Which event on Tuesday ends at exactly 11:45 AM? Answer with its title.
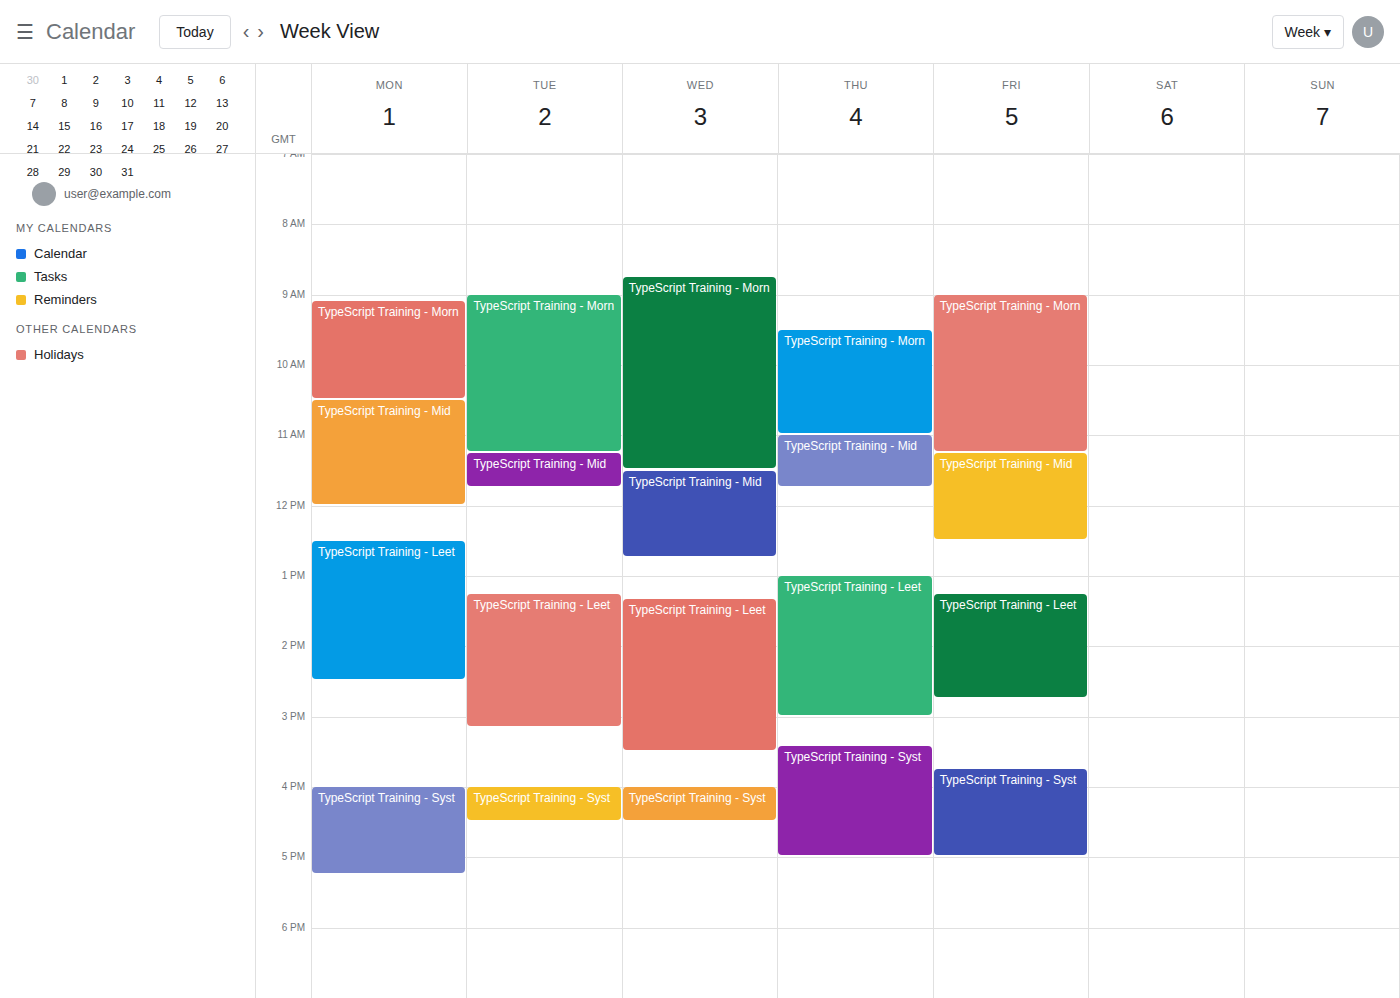
"TypeScript Training - Mid"